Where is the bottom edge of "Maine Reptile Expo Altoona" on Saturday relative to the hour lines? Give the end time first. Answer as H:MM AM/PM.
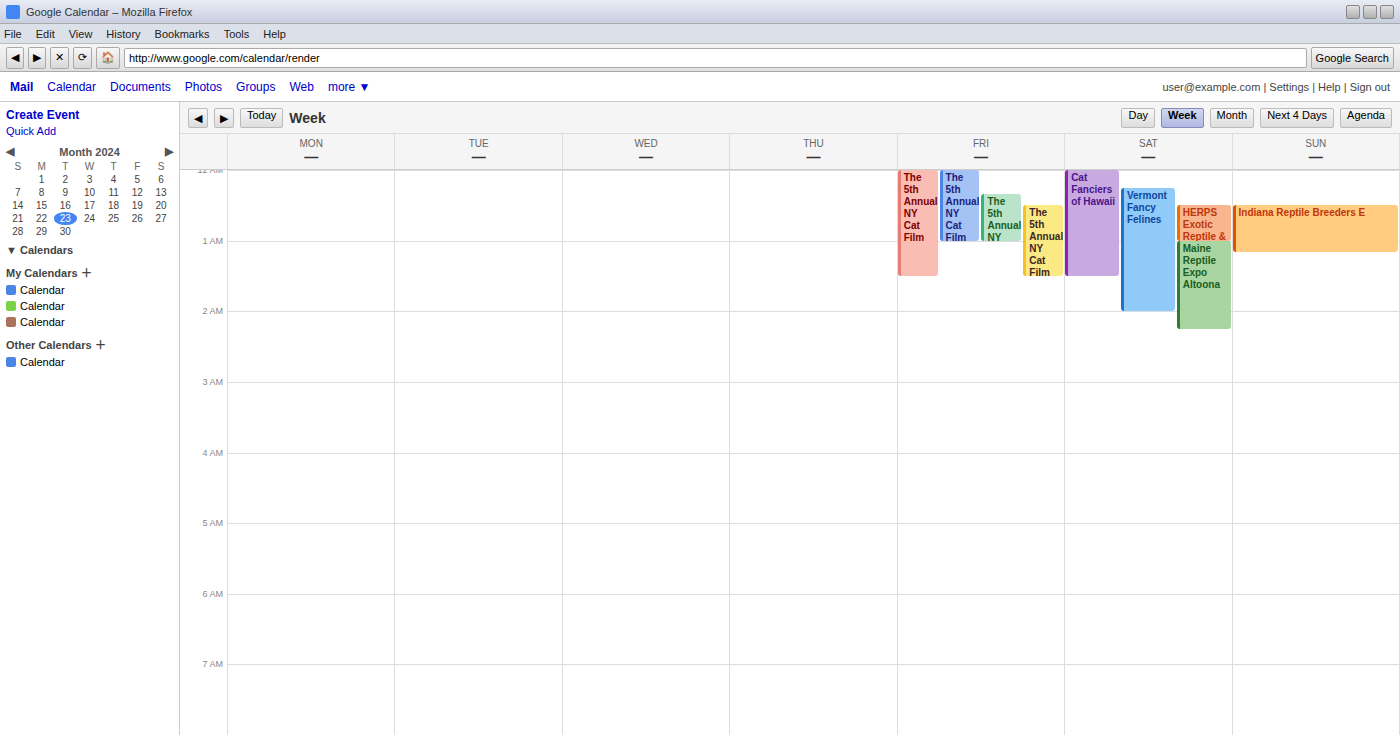
2:15 AM -- neither: a quarter of the way from the 2 AM line to the 3 AM line.